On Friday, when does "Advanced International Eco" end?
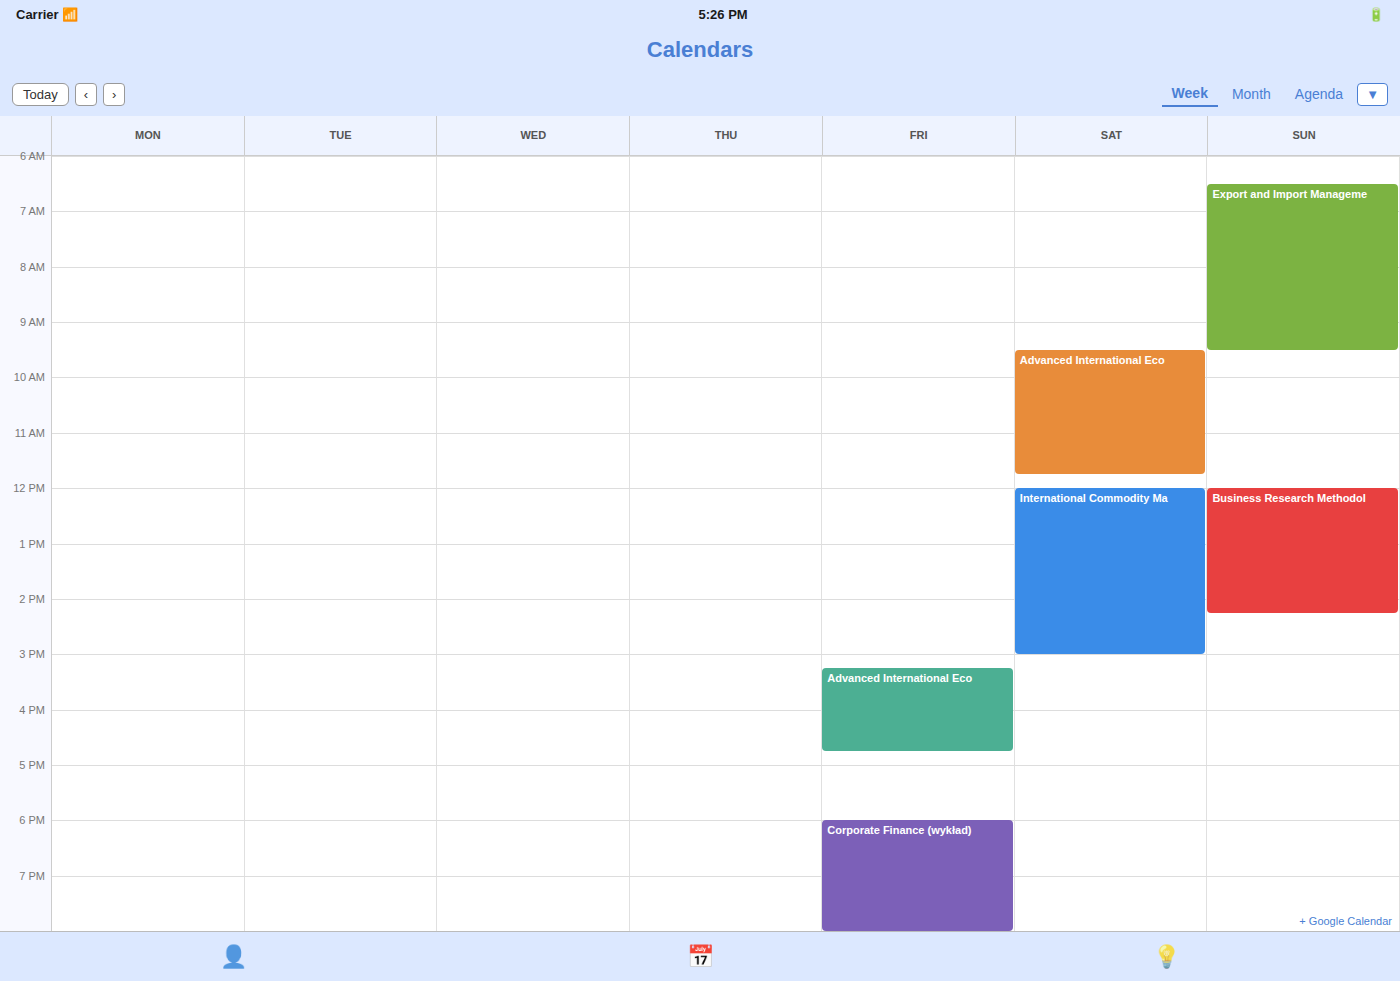
4:45 PM